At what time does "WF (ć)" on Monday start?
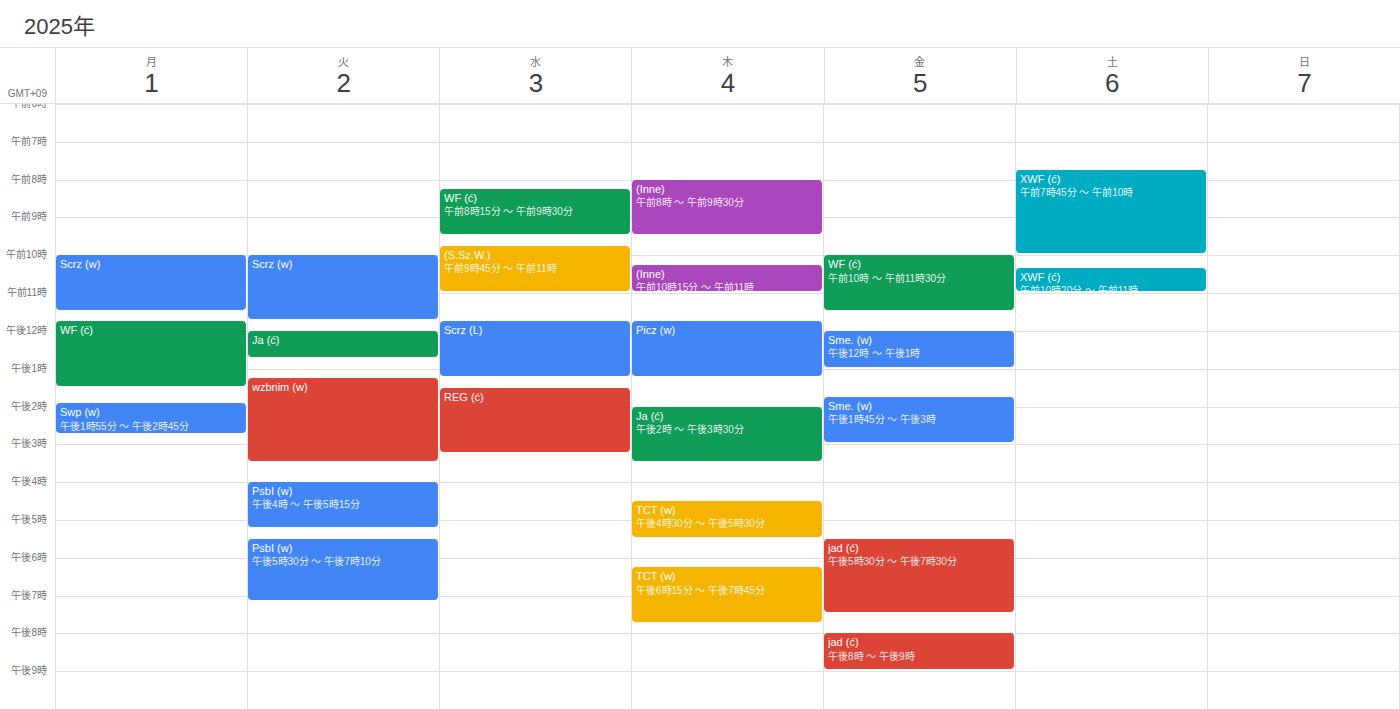
11:45